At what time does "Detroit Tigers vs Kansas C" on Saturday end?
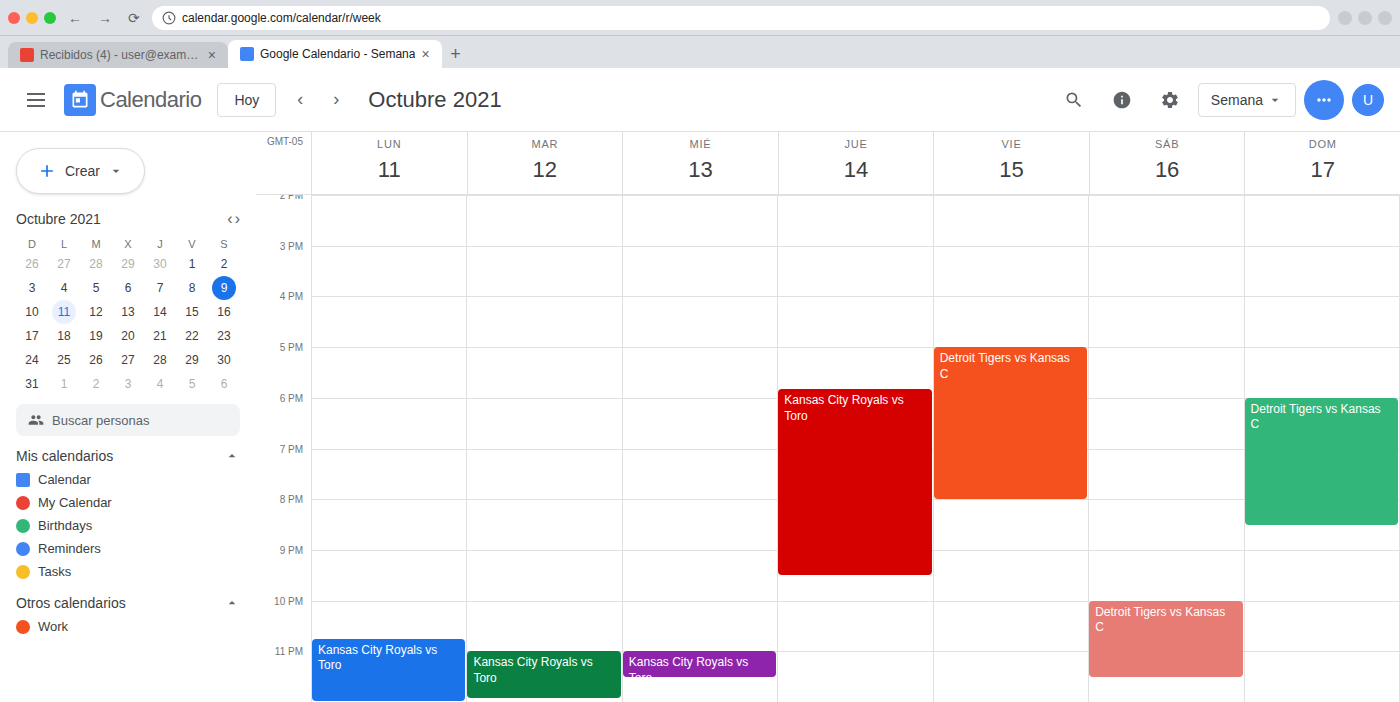
11:30 PM